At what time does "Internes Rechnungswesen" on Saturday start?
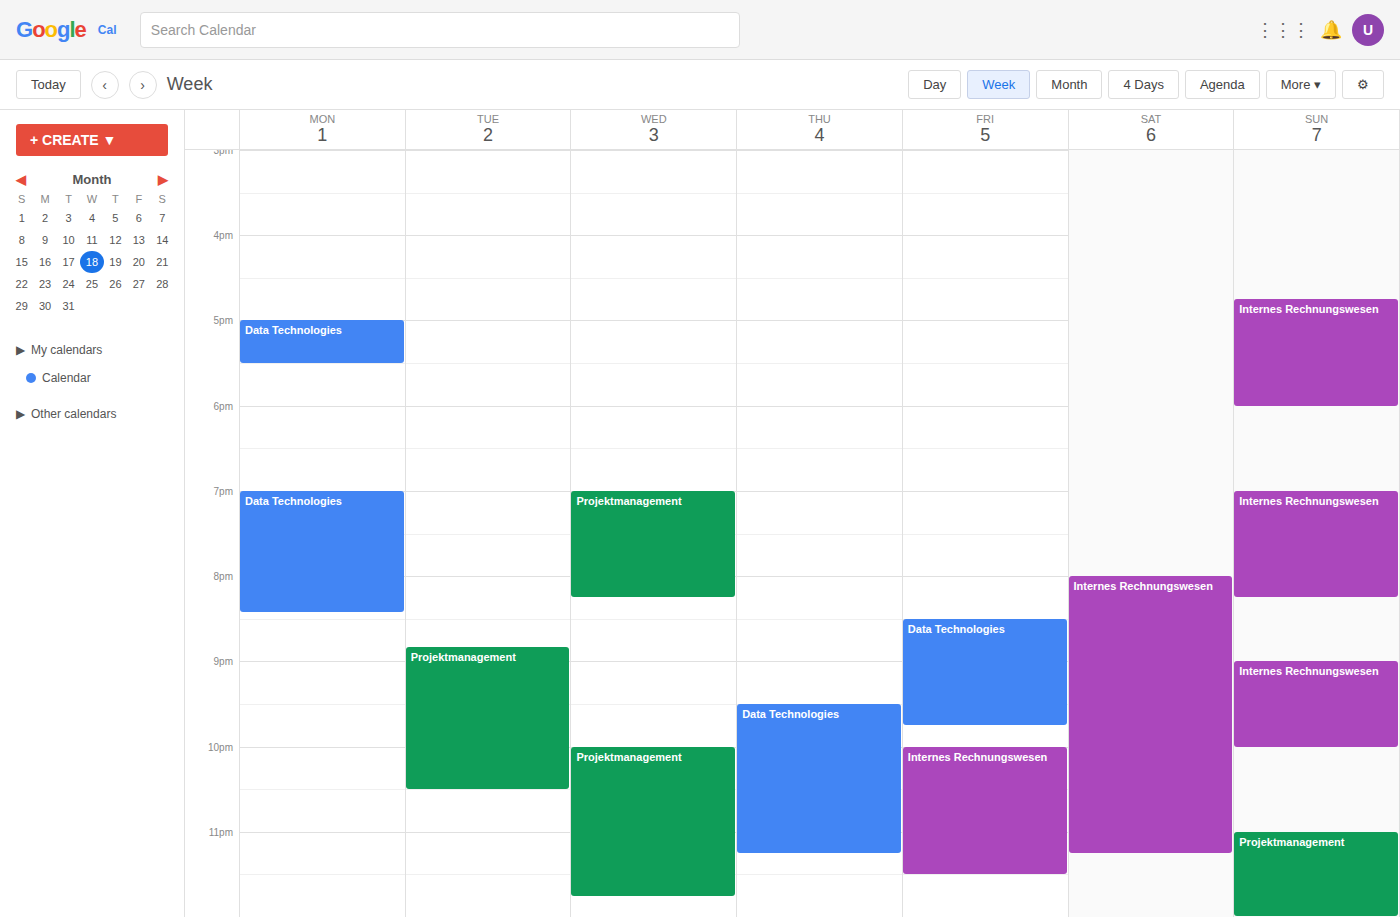
8:00 PM